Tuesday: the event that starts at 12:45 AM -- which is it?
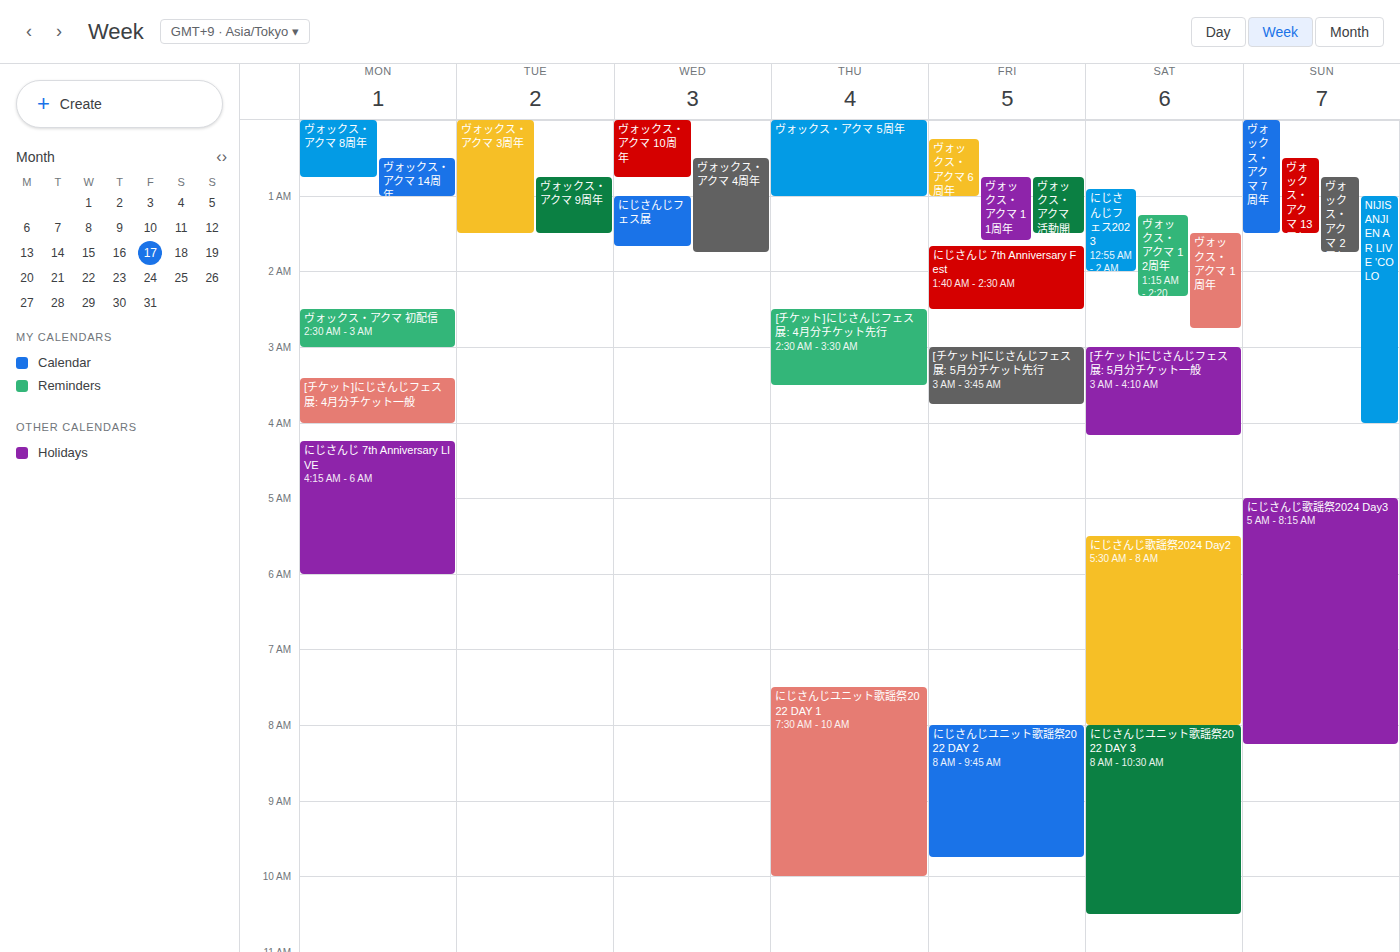
"ヴォックス・アクマ 9周年"